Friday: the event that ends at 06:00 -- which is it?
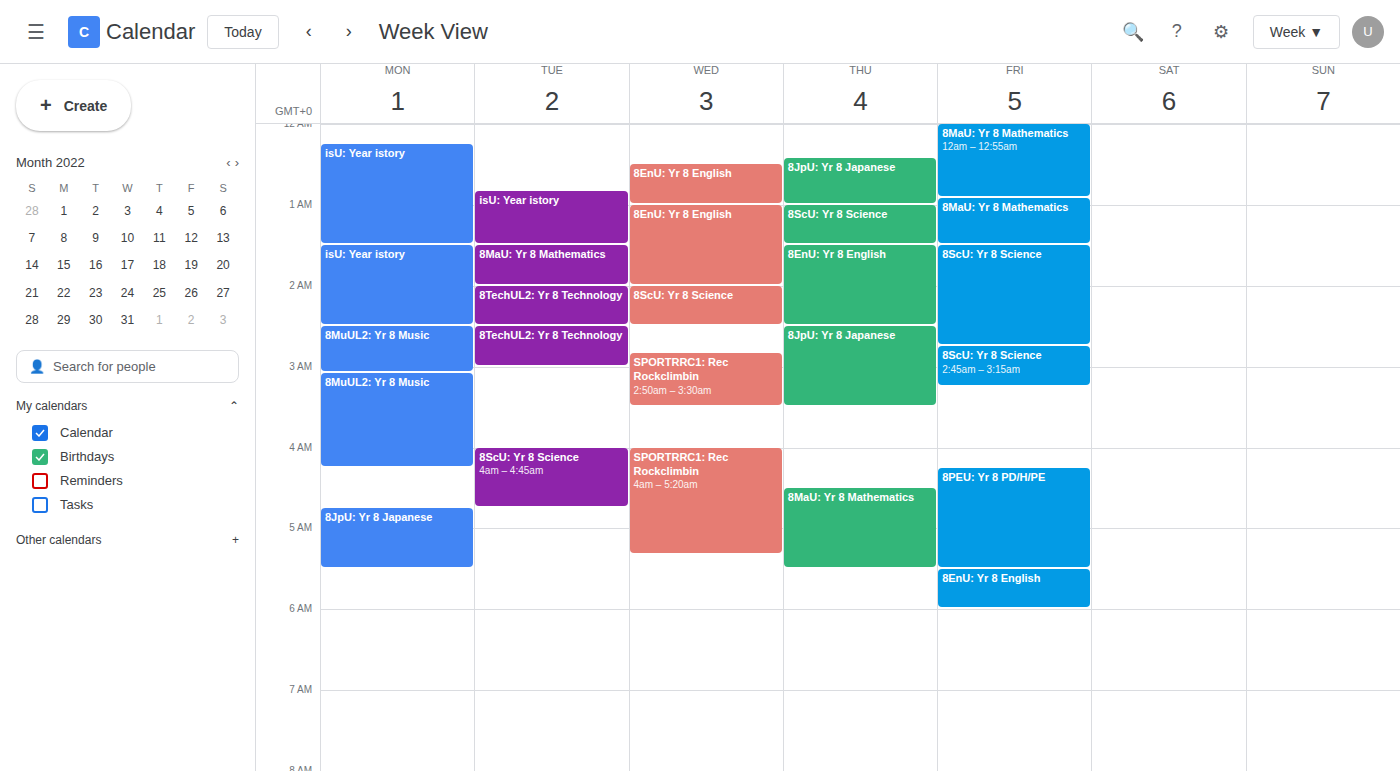
"8EnU: Yr 8 English"